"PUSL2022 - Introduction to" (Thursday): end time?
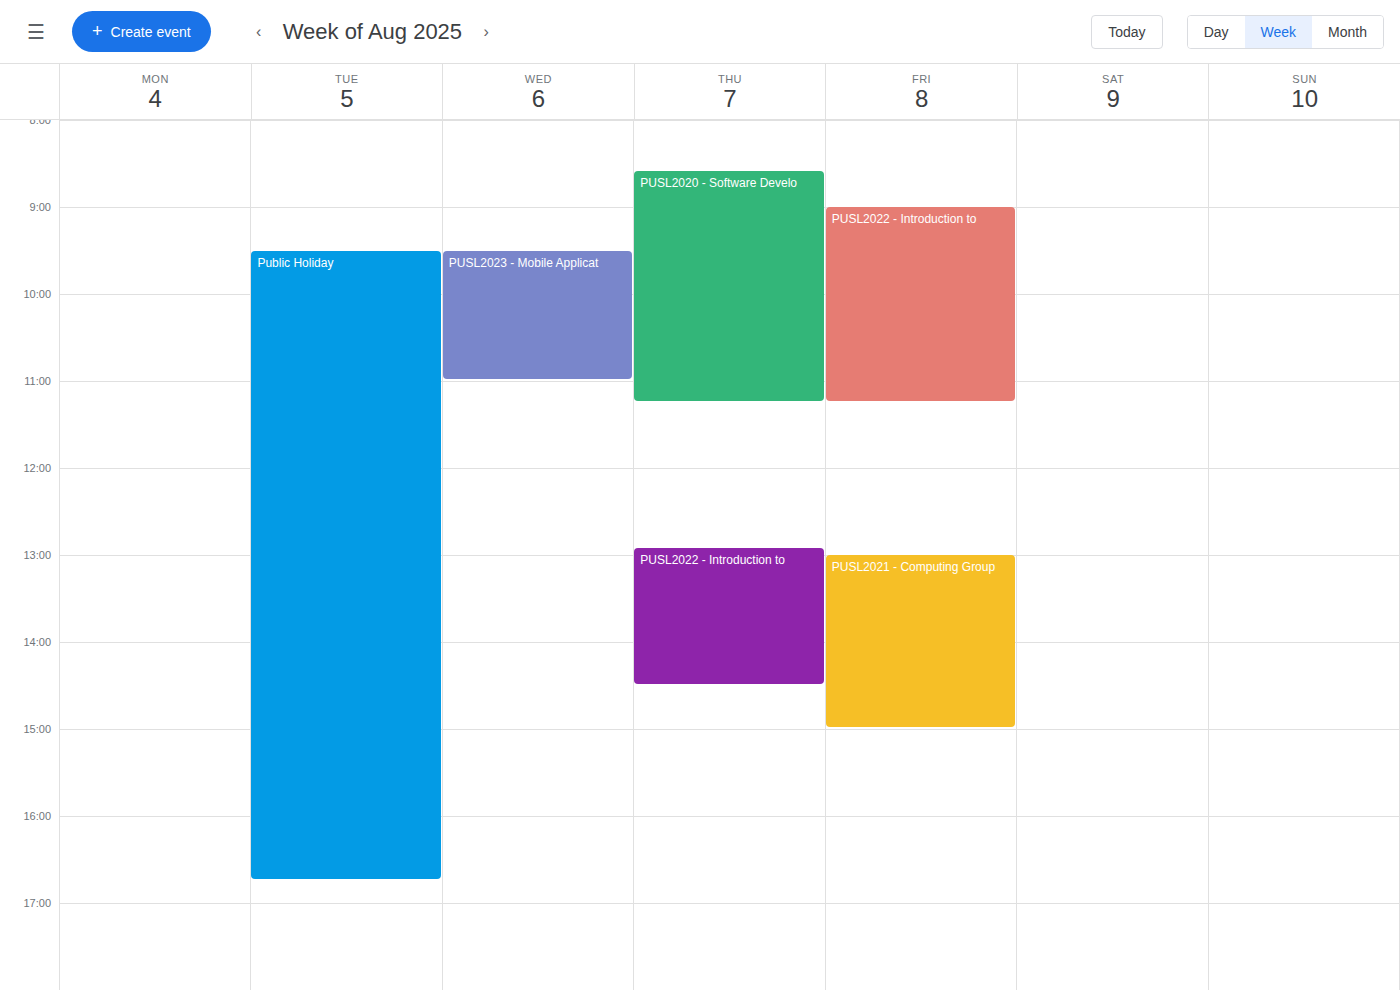
2:30 PM